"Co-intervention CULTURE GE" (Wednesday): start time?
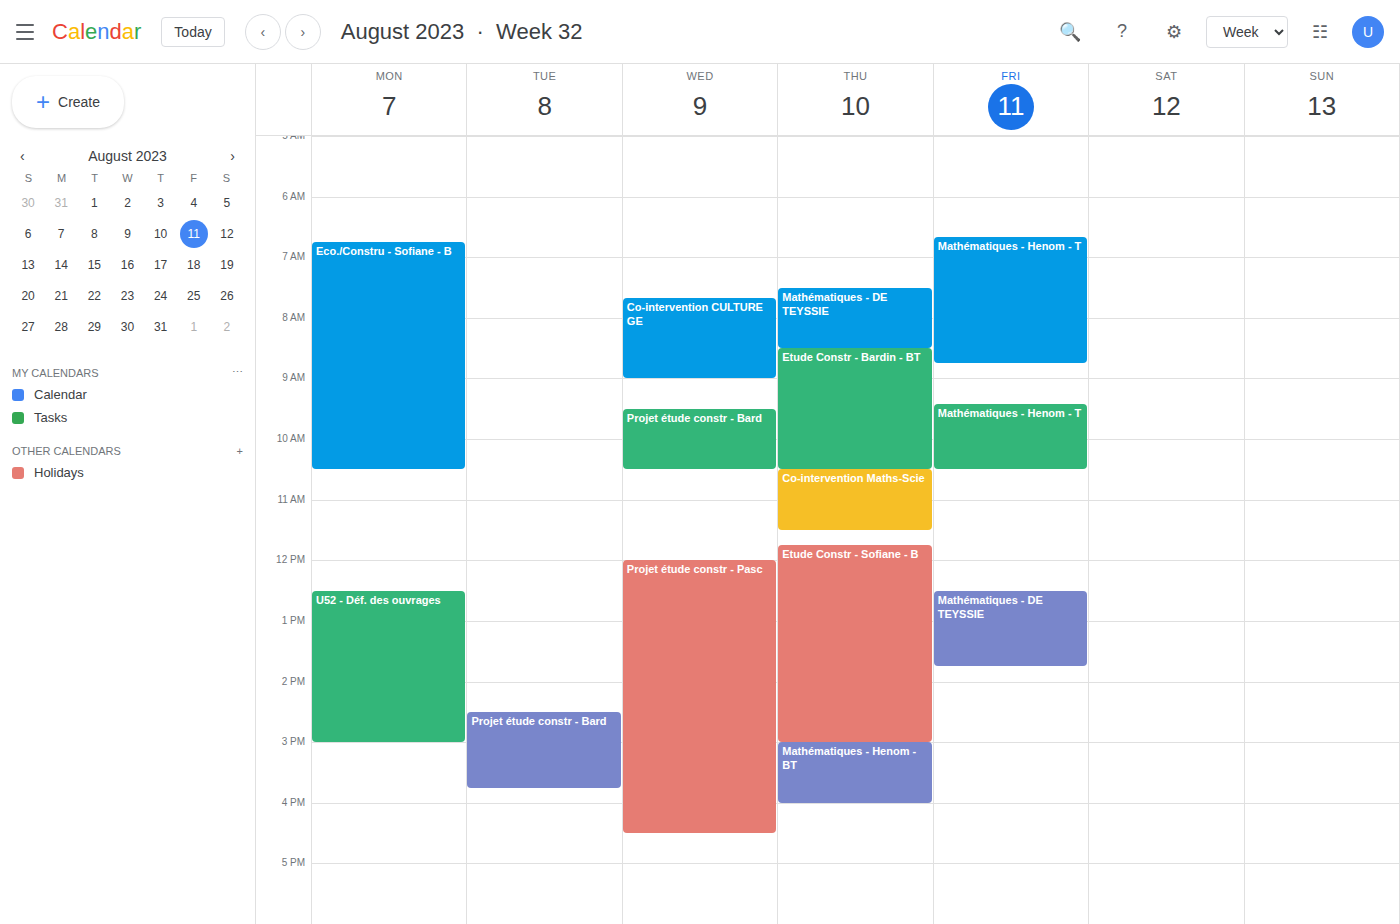
7:40 AM